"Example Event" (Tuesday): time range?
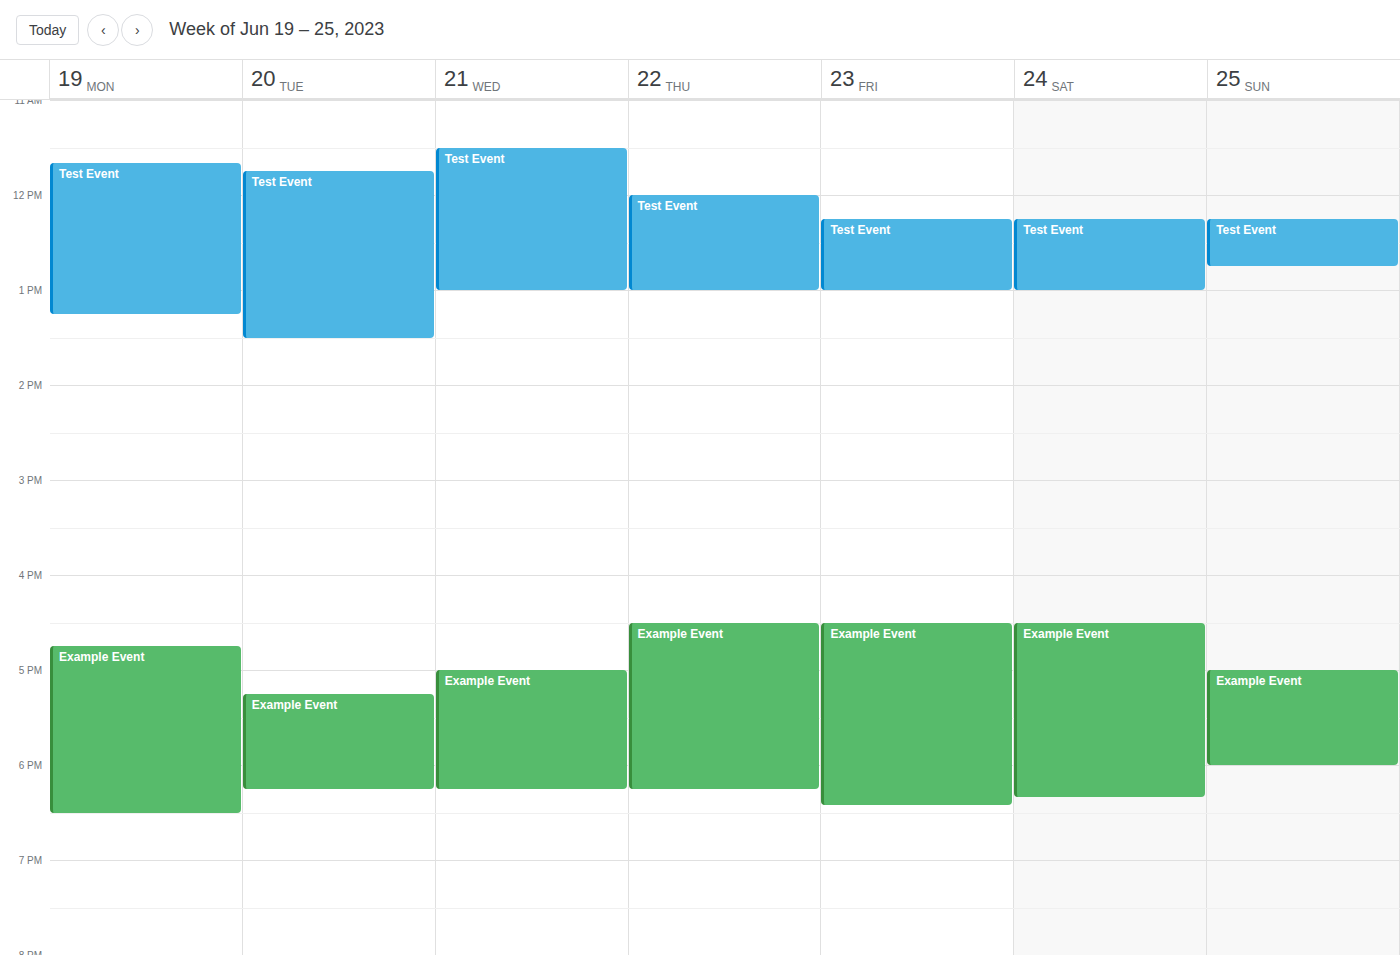
17:15 to 18:15